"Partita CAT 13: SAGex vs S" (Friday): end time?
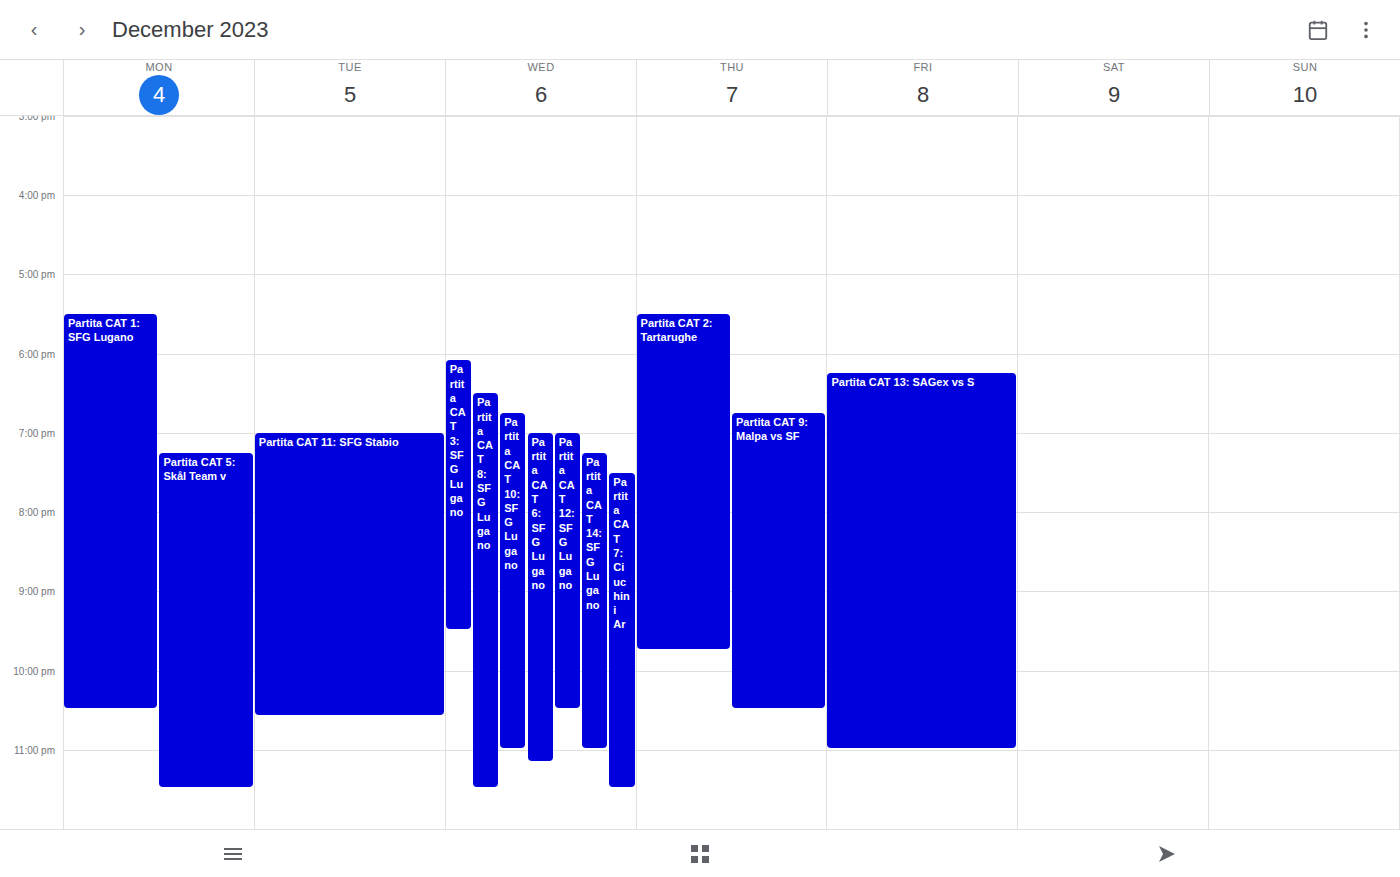
11:00 PM